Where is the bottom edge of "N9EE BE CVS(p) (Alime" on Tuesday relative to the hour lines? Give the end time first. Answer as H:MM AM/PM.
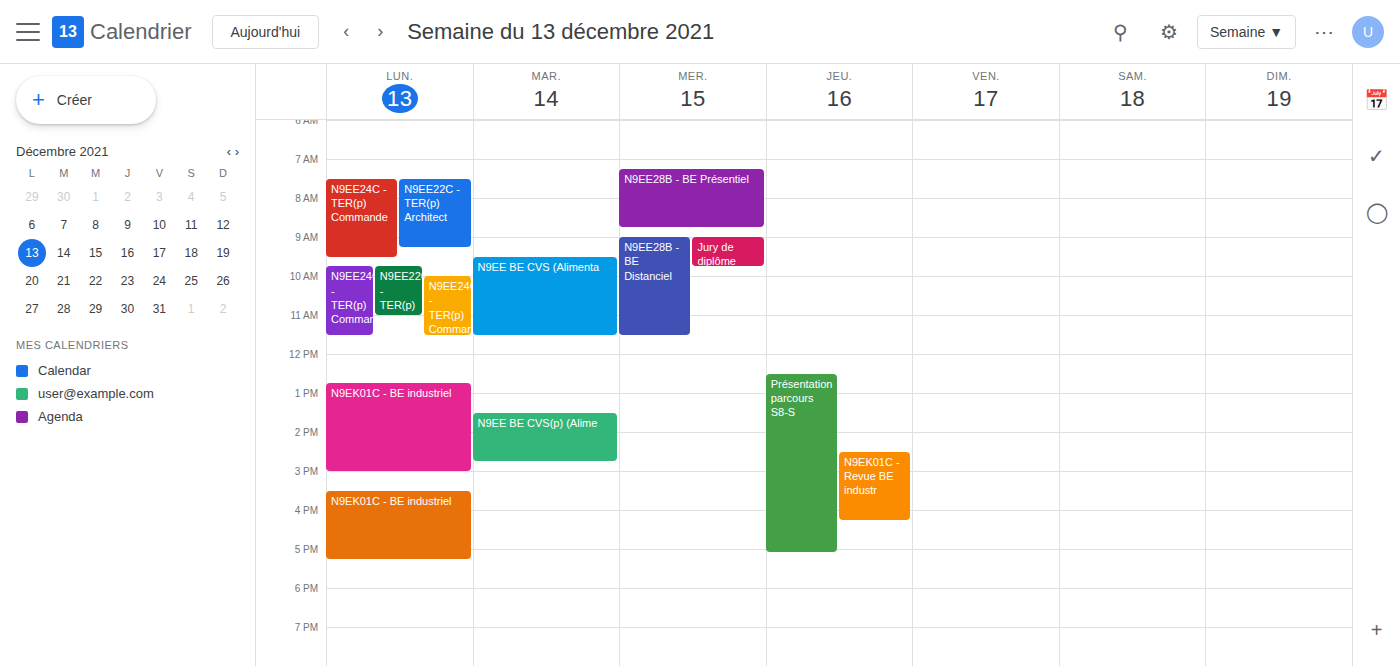
2:45 PM -- neither: three quarters of the way from the 2 PM line to the 3 PM line.